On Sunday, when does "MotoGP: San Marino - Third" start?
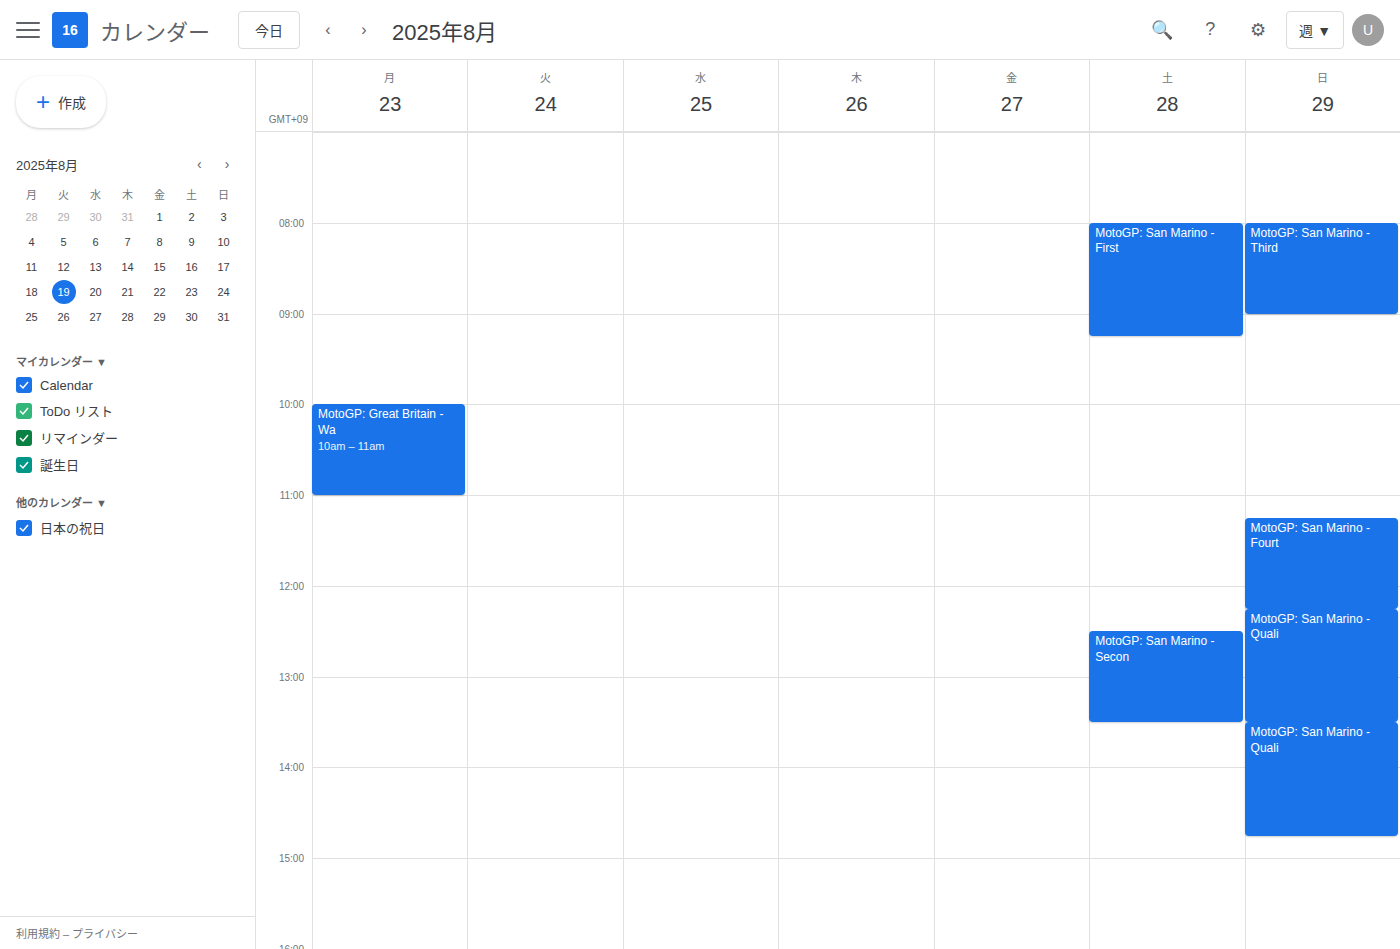
8:00 AM